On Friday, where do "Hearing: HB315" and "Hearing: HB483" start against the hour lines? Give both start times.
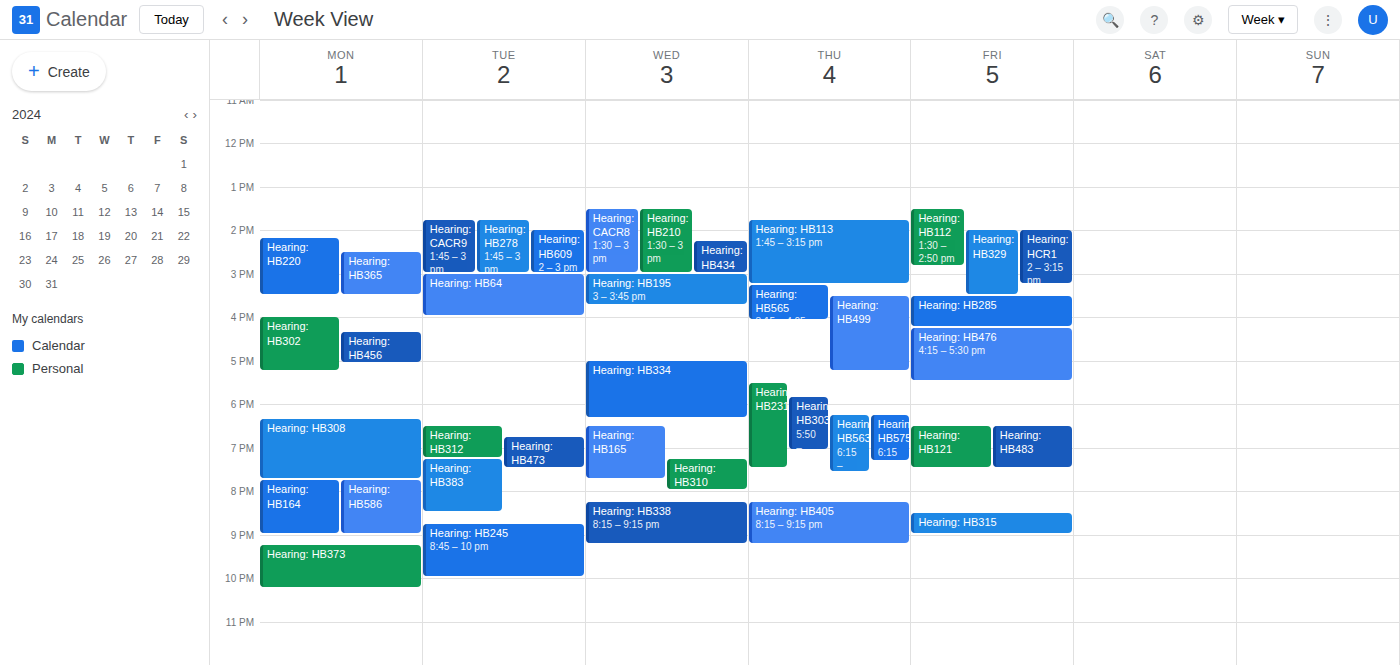
"Hearing: HB315": 8:30 PM, halfway between the 8 PM and 9 PM lines. "Hearing: HB483": 6:30 PM, halfway between the 6 PM and 7 PM lines.